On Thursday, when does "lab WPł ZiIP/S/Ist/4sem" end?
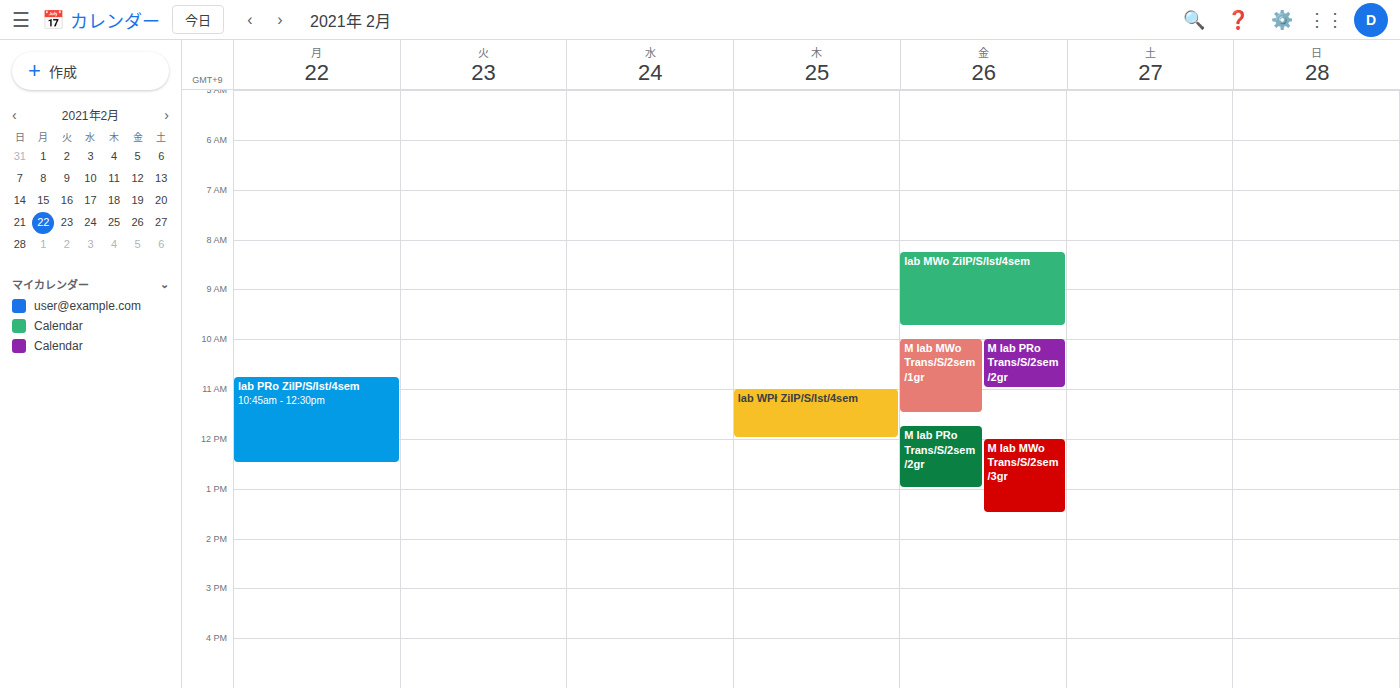
12:00 PM